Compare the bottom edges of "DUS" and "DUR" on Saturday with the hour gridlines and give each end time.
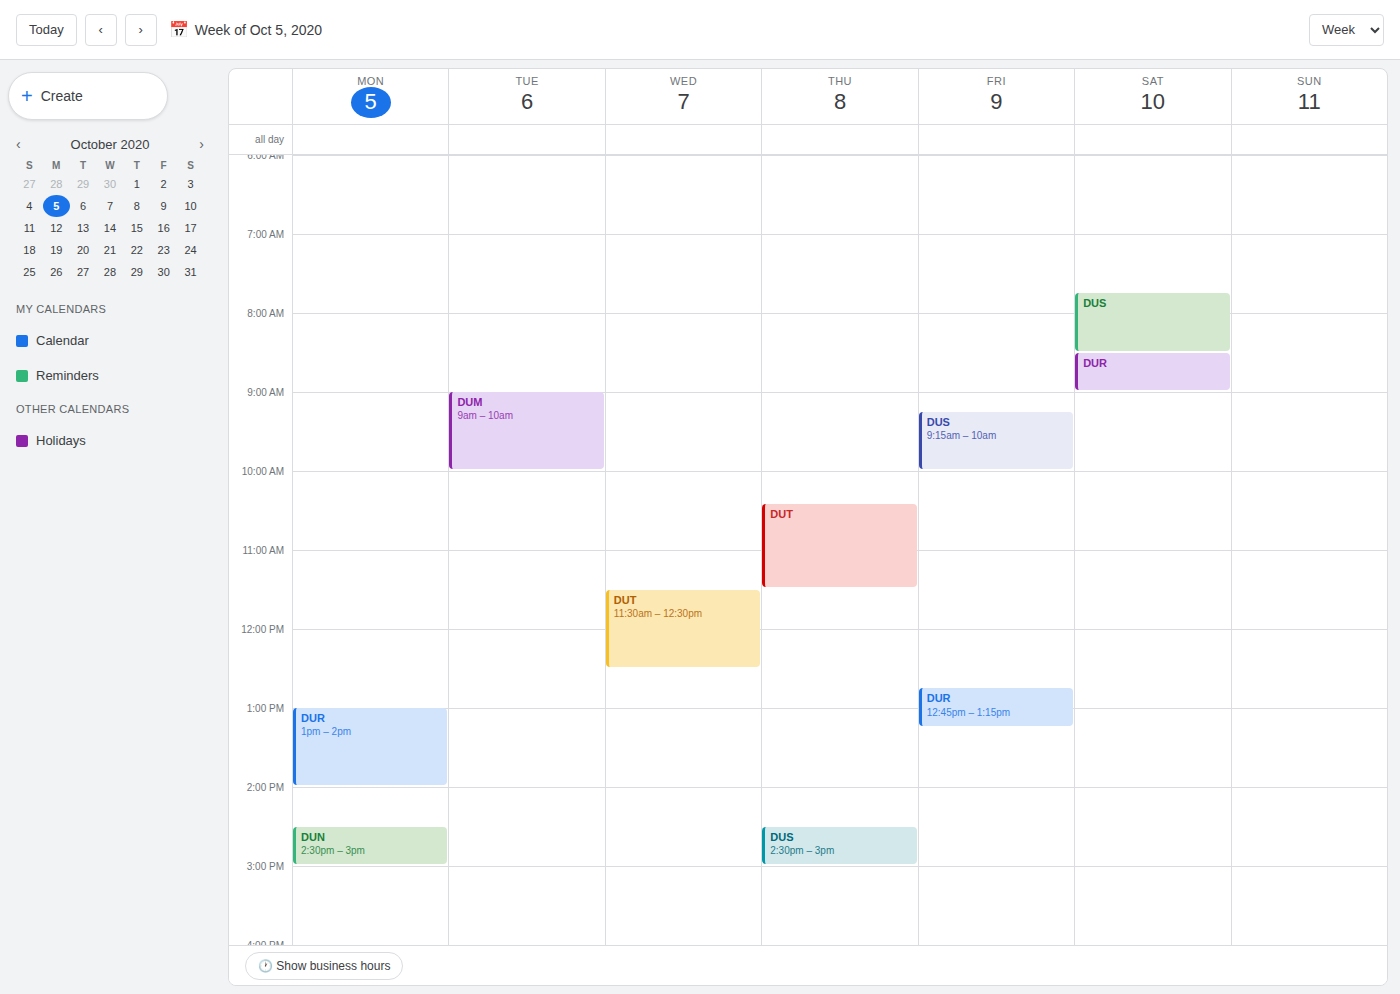
"DUS": 8:30 AM, halfway between the 8 AM and 9 AM lines. "DUR": 9:00 AM, exactly on the 9 AM line.